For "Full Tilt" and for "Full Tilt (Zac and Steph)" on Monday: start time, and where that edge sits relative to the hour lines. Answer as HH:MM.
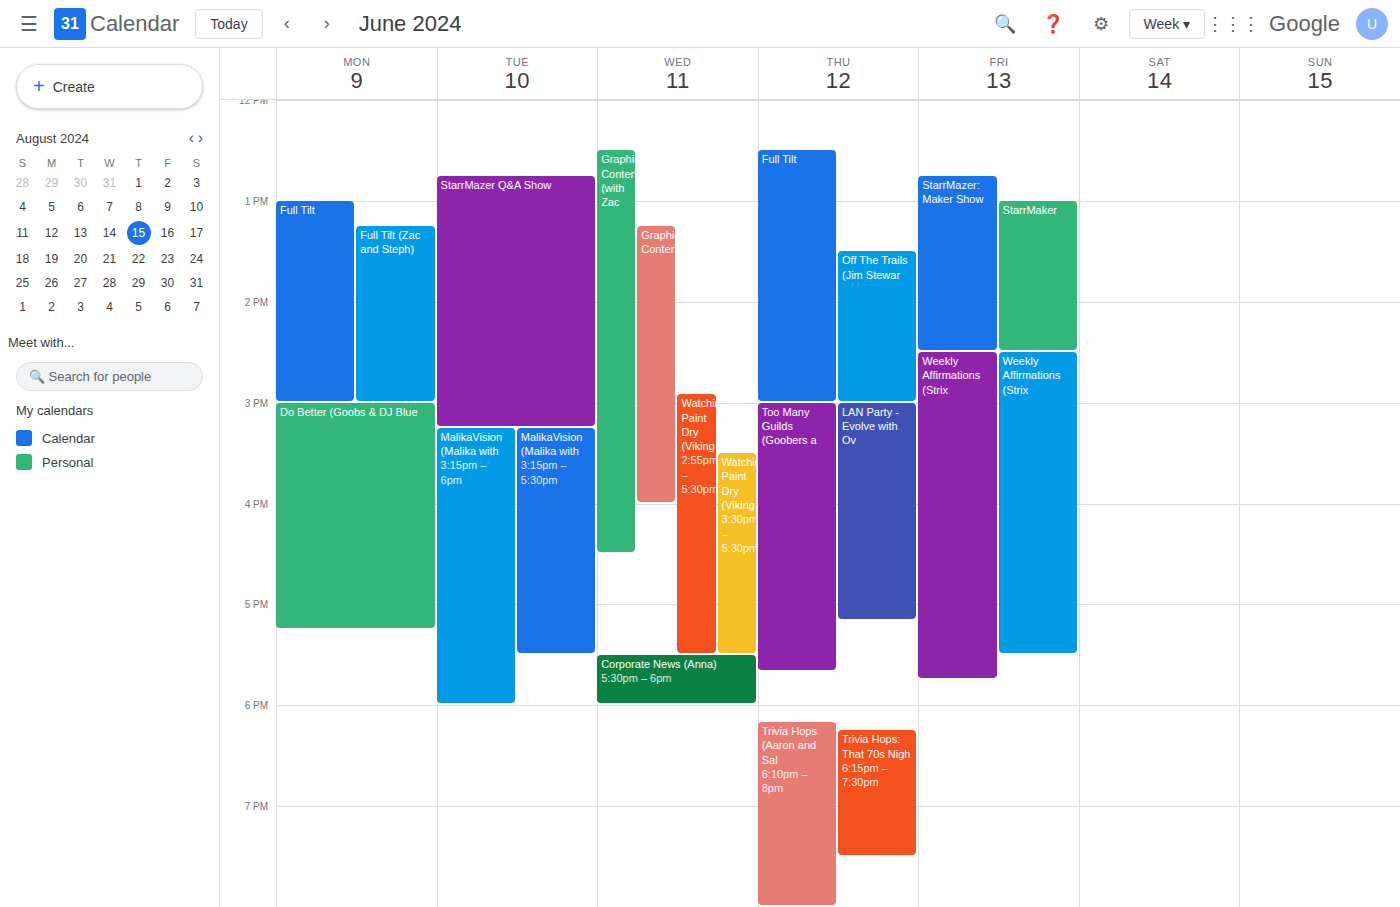
"Full Tilt": 13:00, exactly on the 13:00 line. "Full Tilt (Zac and Steph)": 13:15, neither: a quarter of the way from the 13:00 line to the 14:00 line.